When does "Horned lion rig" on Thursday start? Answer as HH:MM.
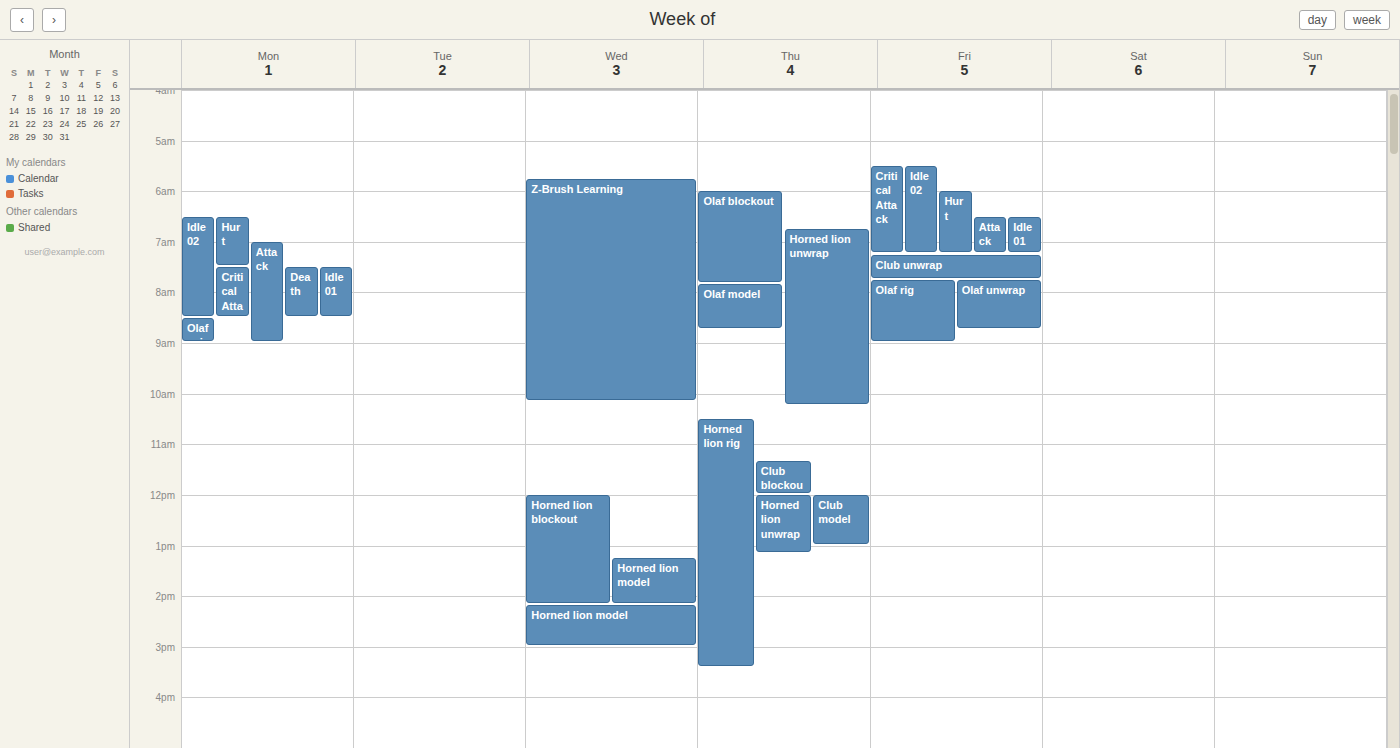
10:30